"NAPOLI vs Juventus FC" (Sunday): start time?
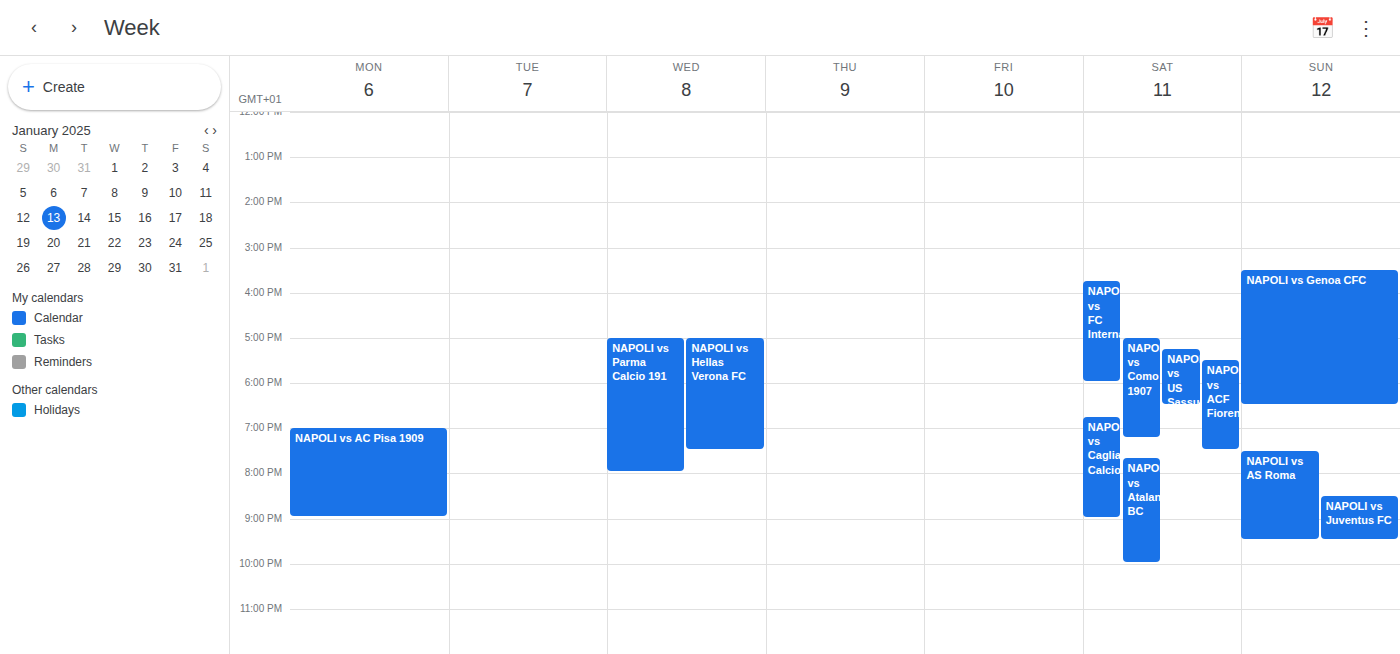
8:30 PM